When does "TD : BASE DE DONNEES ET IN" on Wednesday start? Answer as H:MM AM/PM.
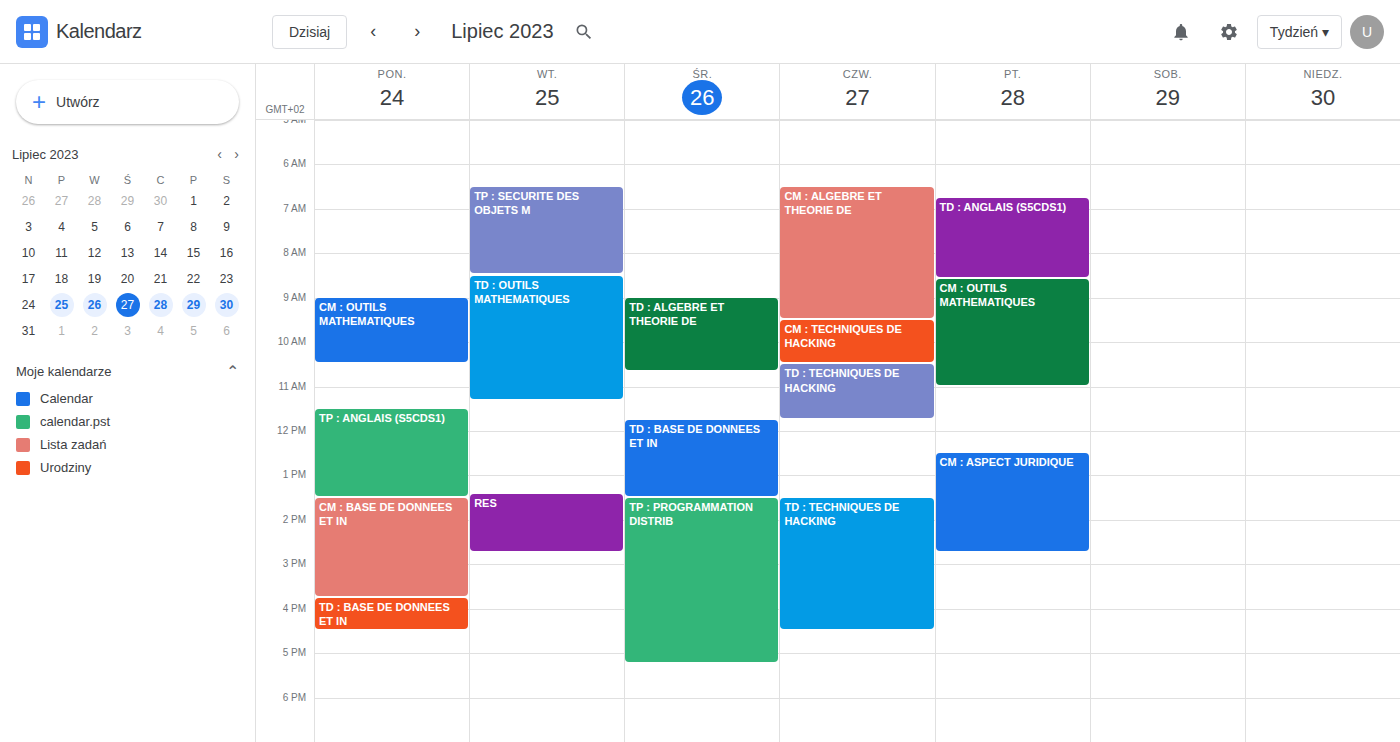
11:45 AM